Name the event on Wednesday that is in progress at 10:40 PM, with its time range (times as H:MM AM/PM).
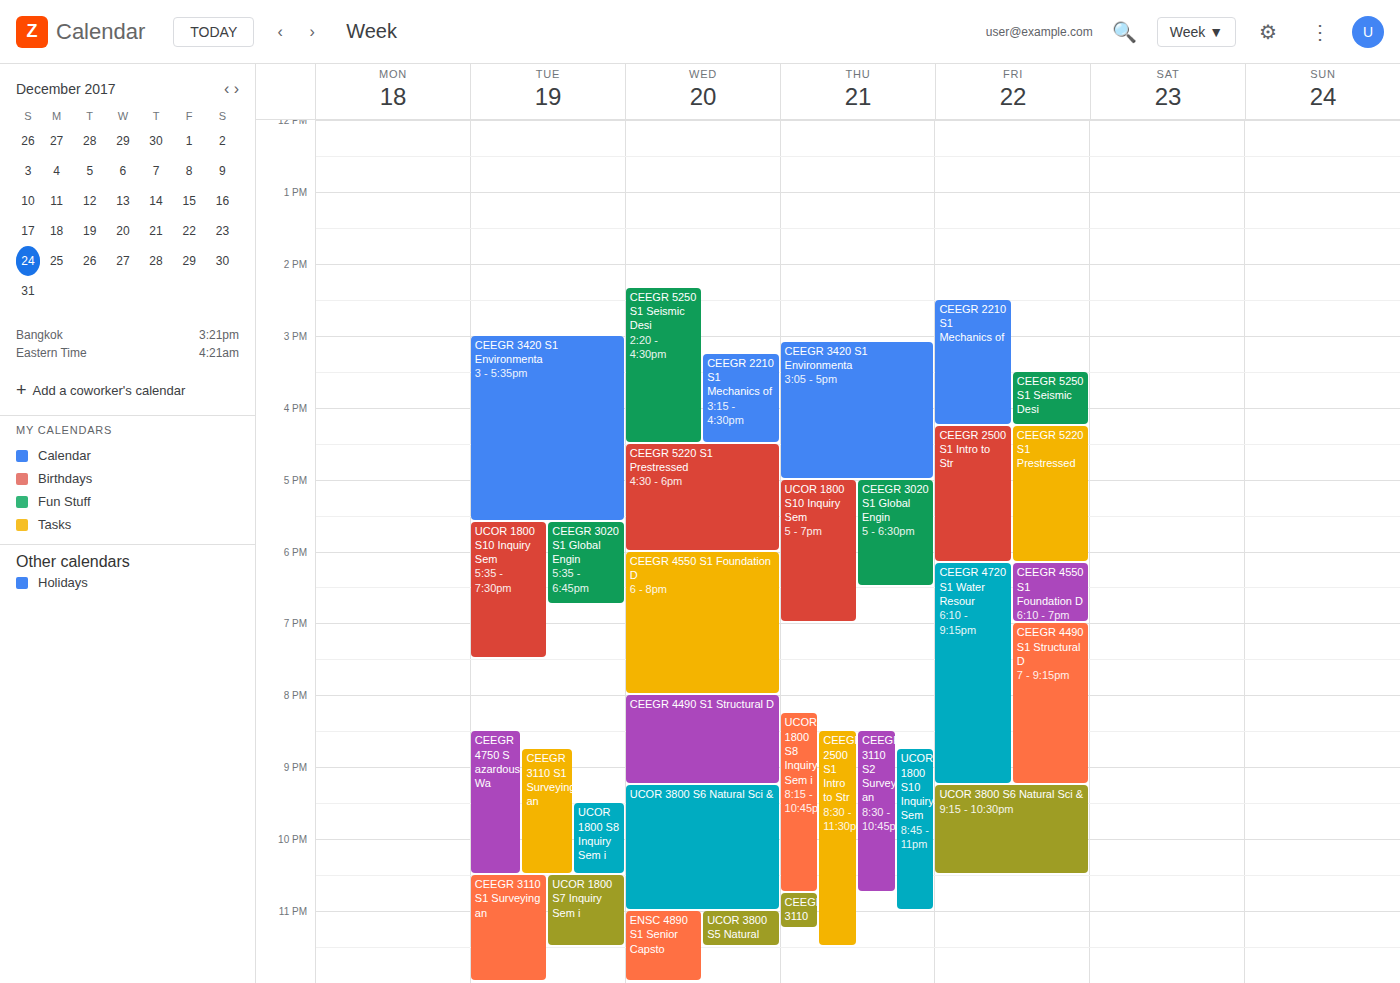
"UCOR 3800 S6 Natural Sci &", 9:15 PM to 11:00 PM